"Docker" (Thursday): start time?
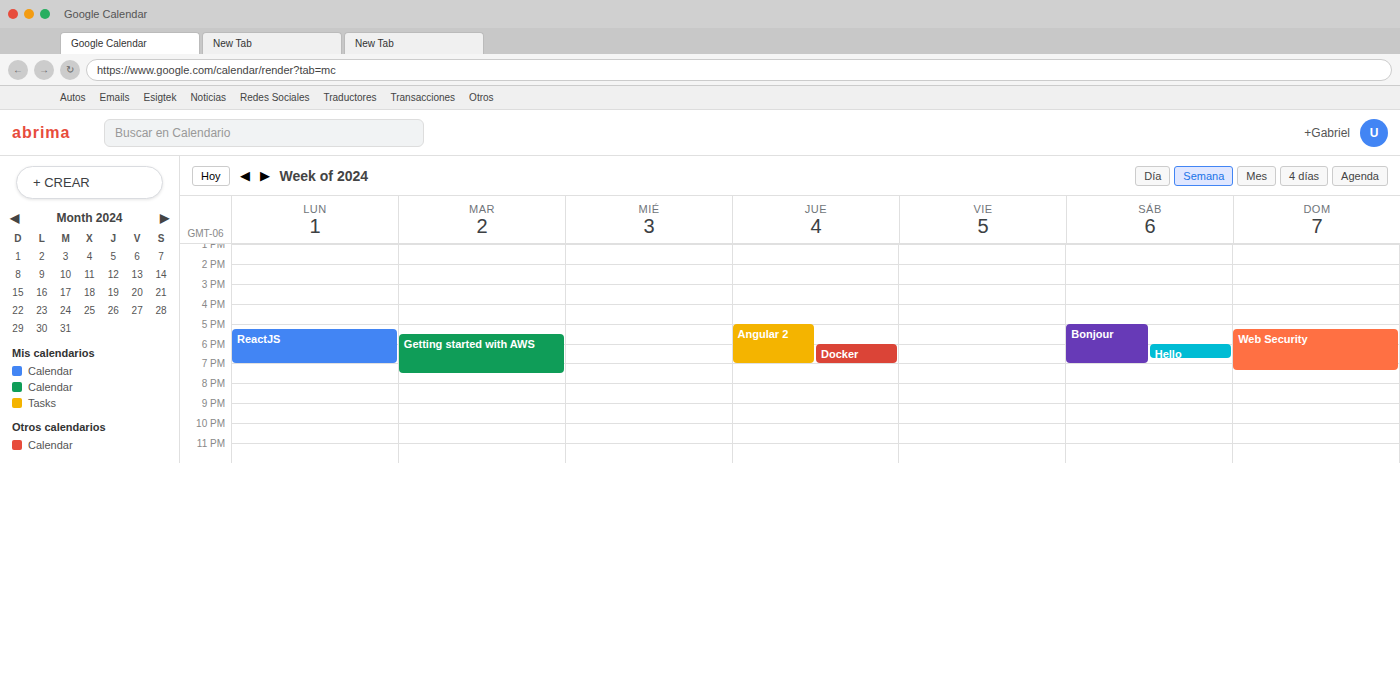
6:00 PM